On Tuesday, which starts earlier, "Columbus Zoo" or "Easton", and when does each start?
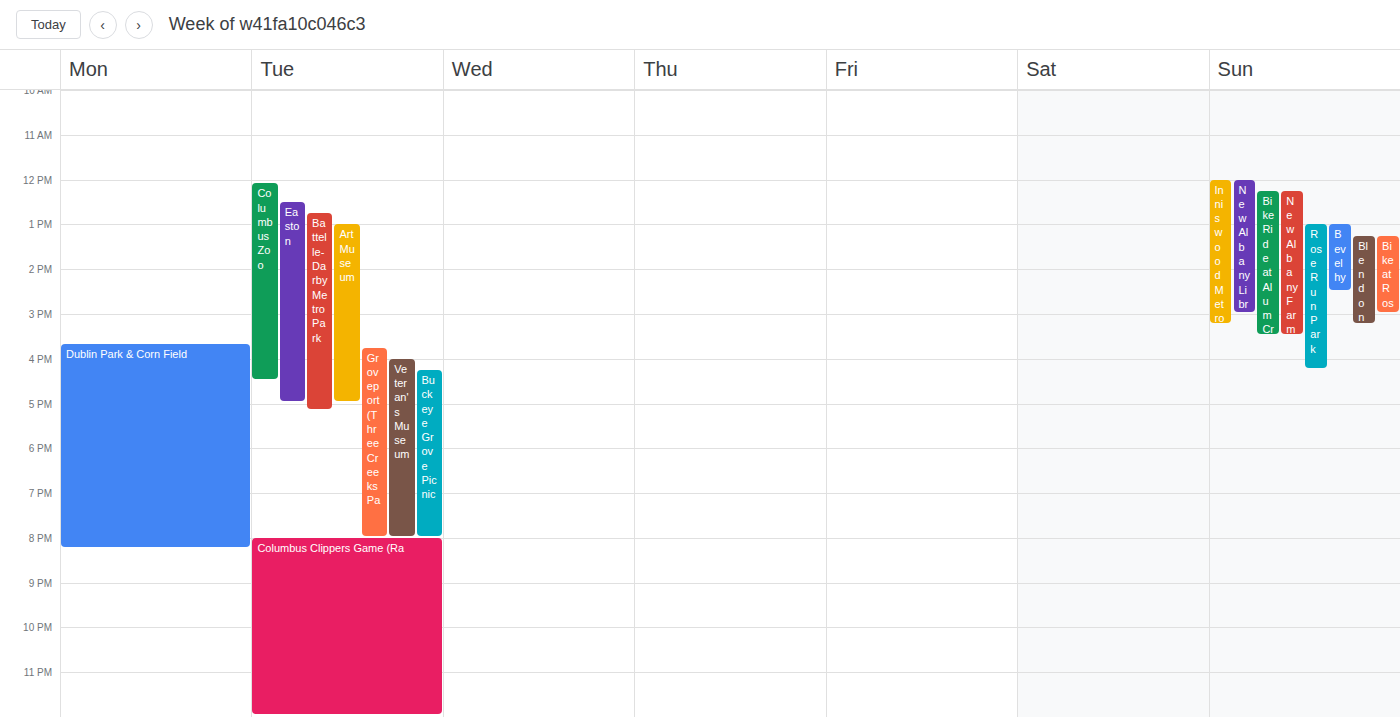
"Columbus Zoo" 12:05 PM; "Easton" 12:30 PM.